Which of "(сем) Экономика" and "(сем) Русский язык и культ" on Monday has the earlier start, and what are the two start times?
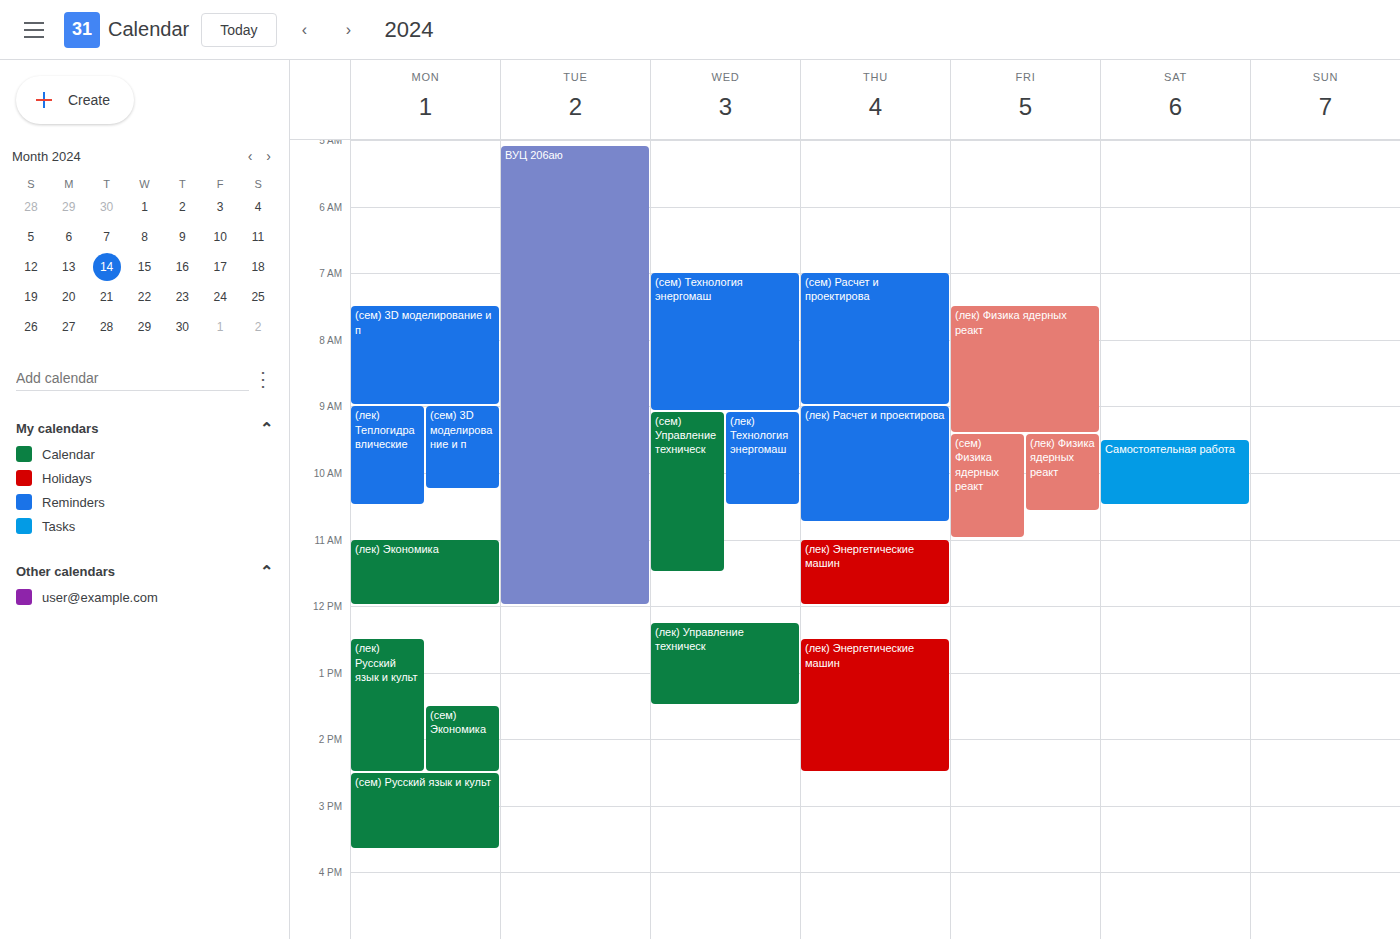
"(сем) Экономика" 1:30 PM; "(сем) Русский язык и культ" 2:30 PM.